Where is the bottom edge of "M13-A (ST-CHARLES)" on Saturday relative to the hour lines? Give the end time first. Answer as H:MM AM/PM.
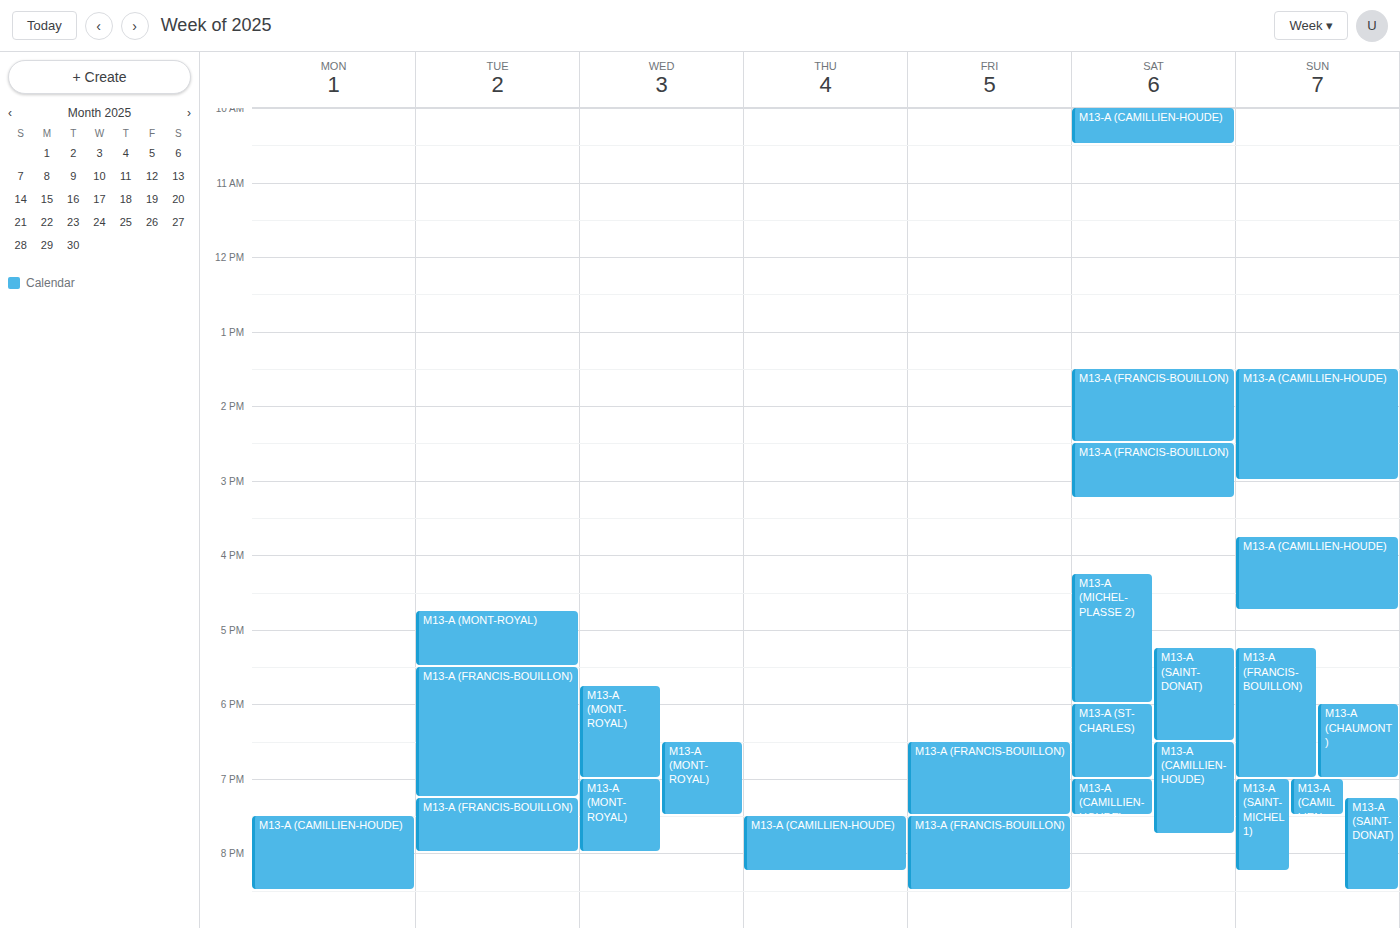
7:00 PM -- exactly on the 7 PM line.